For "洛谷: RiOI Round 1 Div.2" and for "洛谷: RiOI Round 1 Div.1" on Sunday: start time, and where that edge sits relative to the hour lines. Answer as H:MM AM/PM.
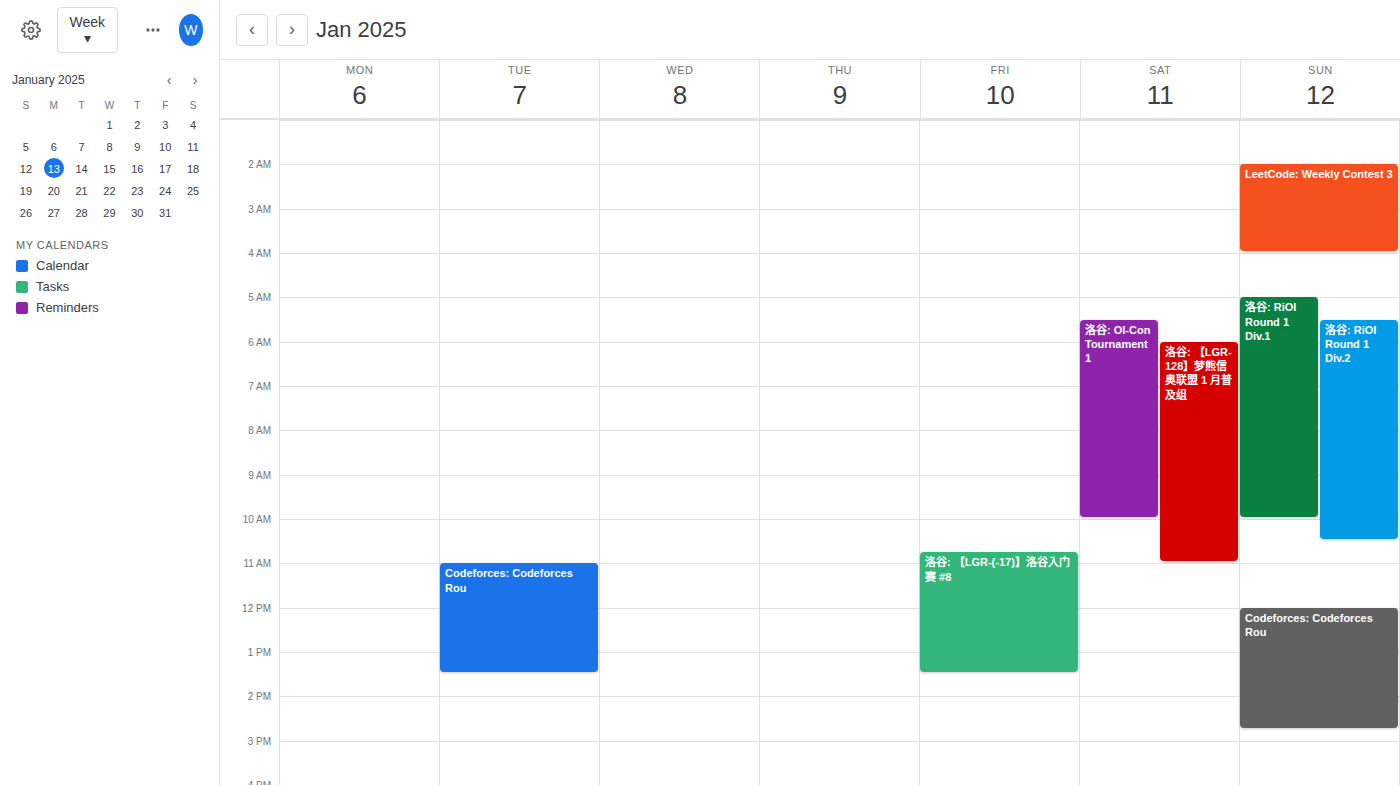
"洛谷: RiOI Round 1 Div.2": 5:30 AM, halfway between the 5 AM and 6 AM lines. "洛谷: RiOI Round 1 Div.1": 5:00 AM, exactly on the 5 AM line.